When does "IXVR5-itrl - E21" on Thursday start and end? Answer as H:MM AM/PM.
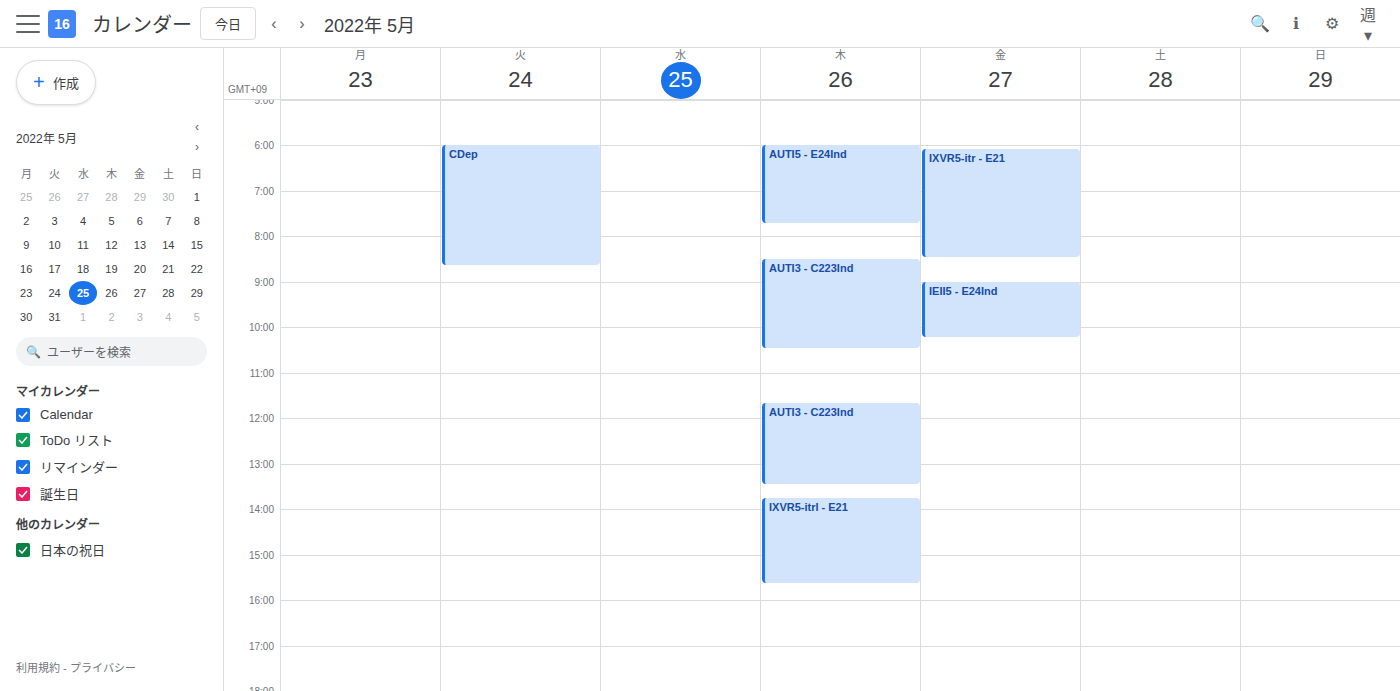
1:45 PM to 3:40 PM